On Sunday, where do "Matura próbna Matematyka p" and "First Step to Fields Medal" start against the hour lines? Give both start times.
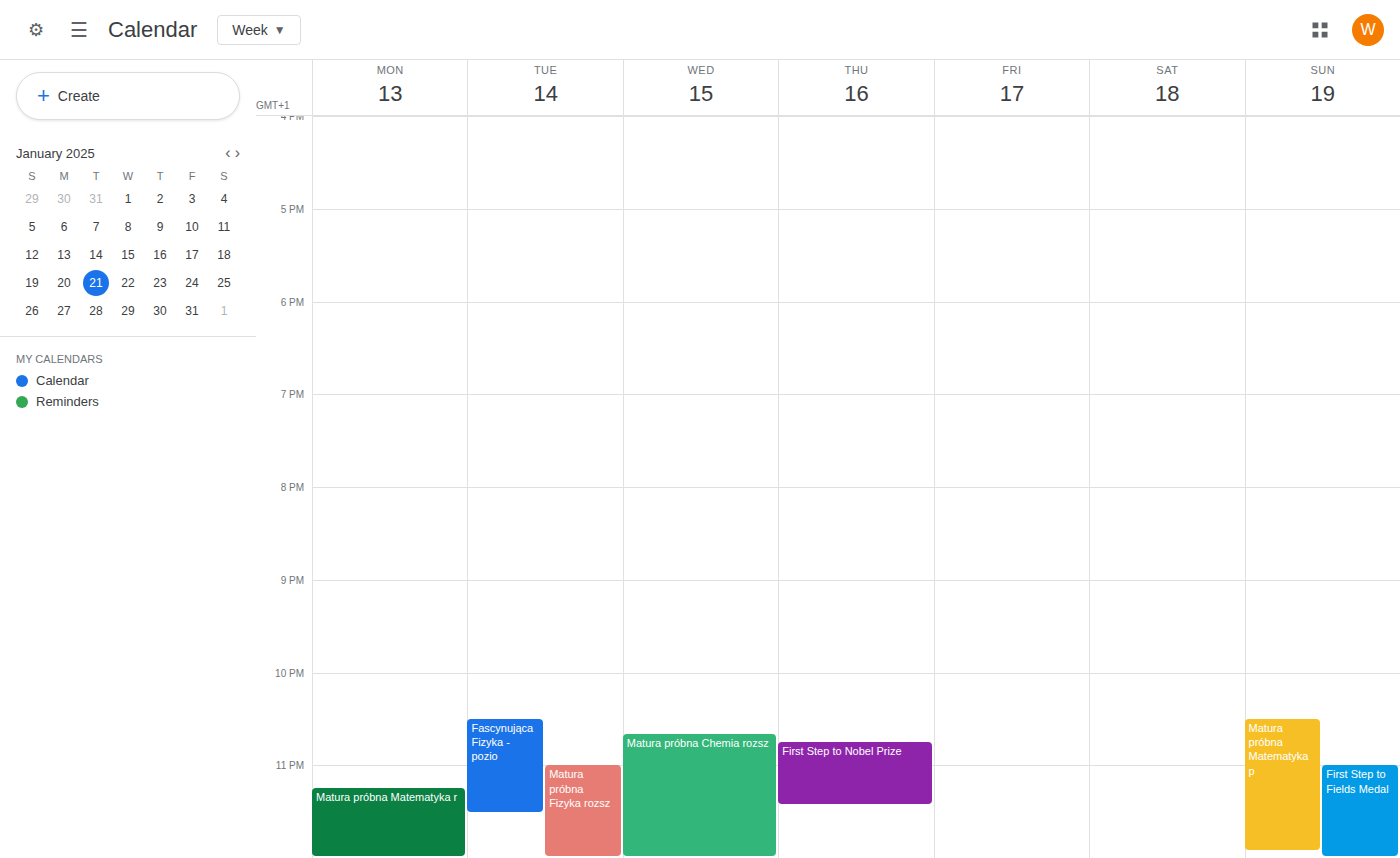
"Matura próbna Matematyka p": 10:30 PM, halfway between the 10 PM and 11 PM lines. "First Step to Fields Medal": 11:00 PM, exactly on the 11 PM line.